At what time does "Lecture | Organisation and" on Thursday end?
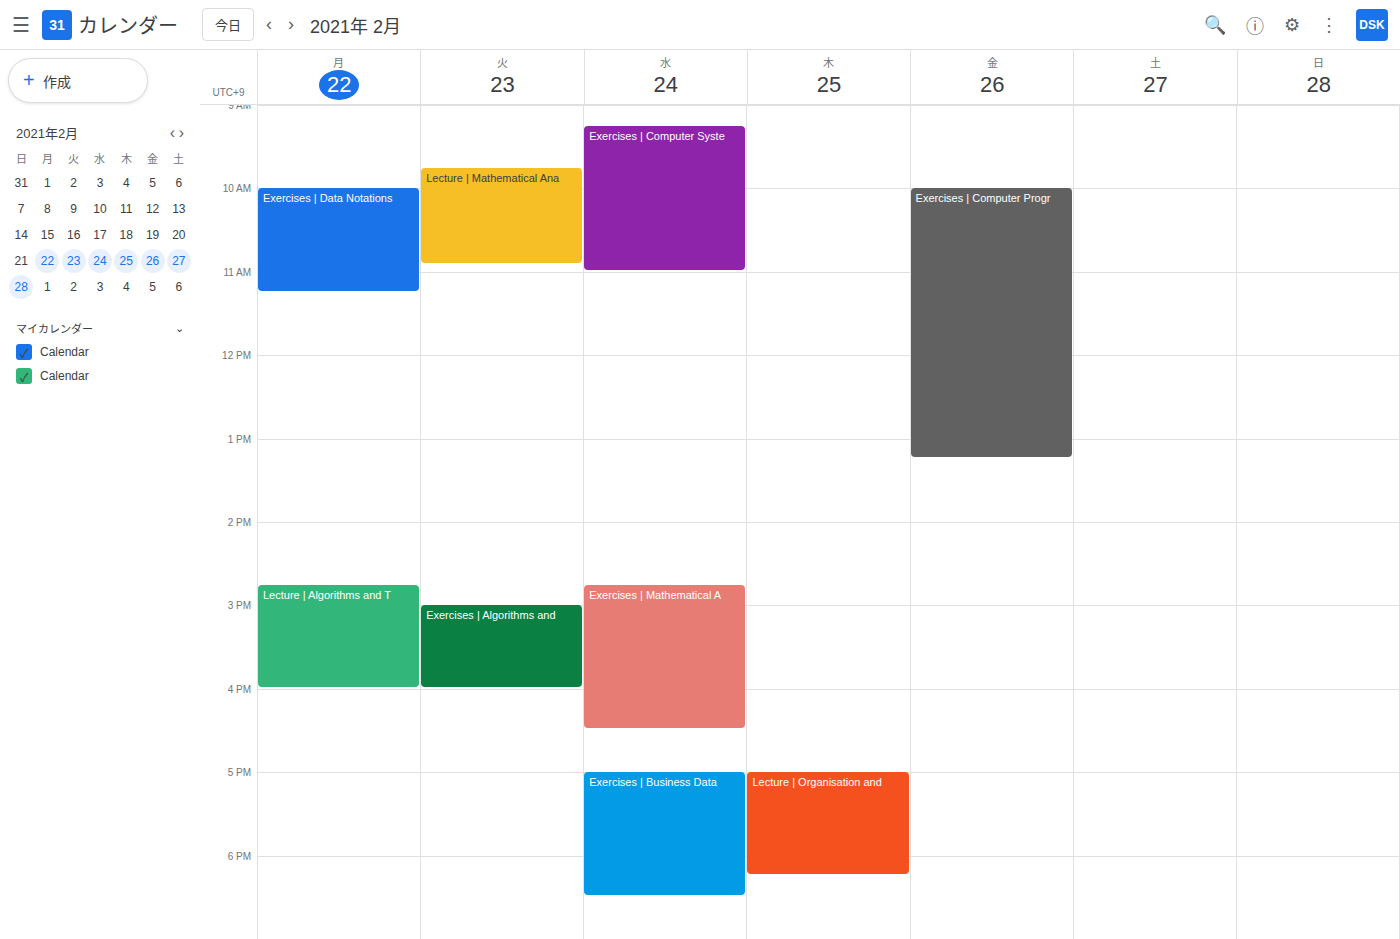
18:15